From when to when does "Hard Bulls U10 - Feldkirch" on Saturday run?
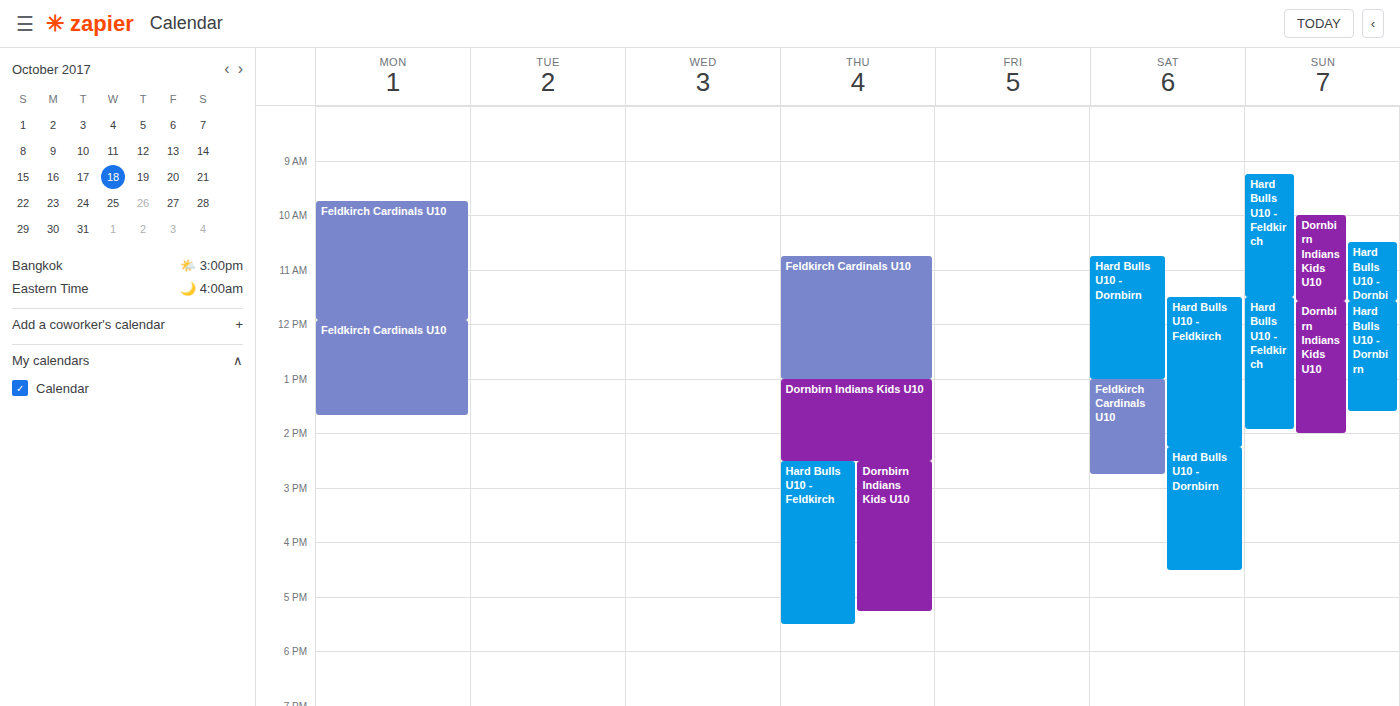
11:30 AM to 2:15 PM